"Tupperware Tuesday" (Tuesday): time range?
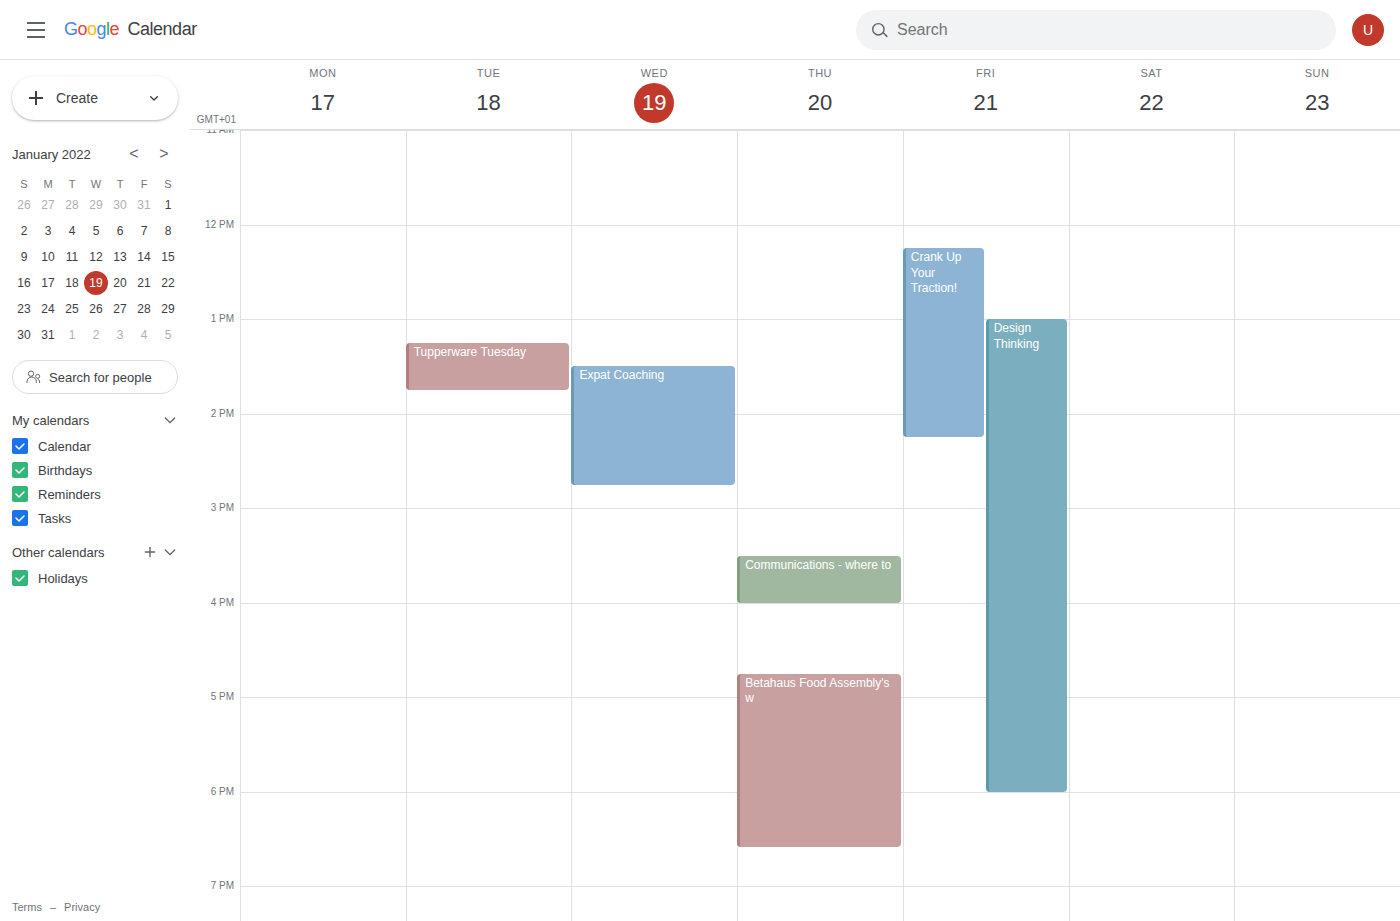
1:15 PM to 1:45 PM